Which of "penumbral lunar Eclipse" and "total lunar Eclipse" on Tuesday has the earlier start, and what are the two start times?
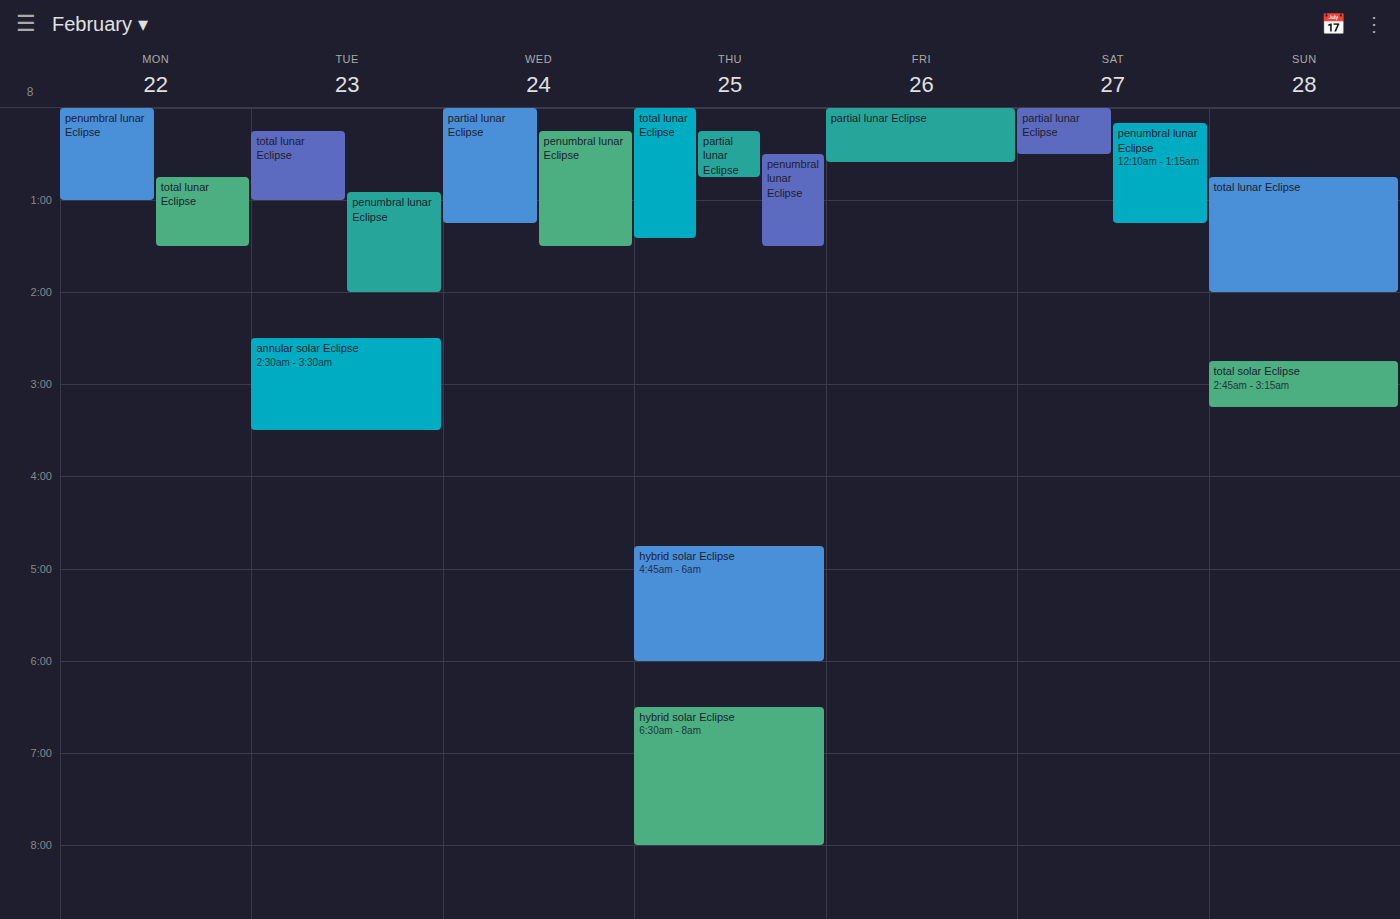
"total lunar Eclipse" 12:15 AM; "penumbral lunar Eclipse" 12:55 AM.